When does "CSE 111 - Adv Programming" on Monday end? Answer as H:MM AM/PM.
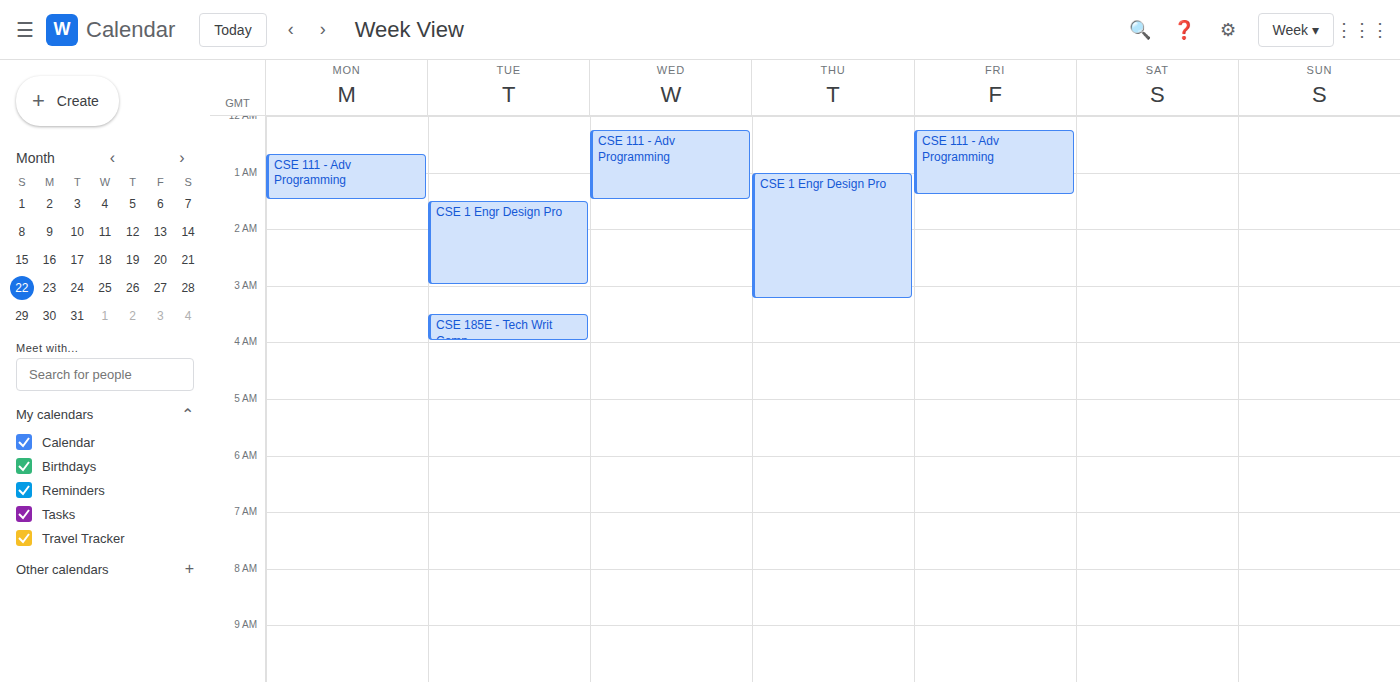
1:30 AM